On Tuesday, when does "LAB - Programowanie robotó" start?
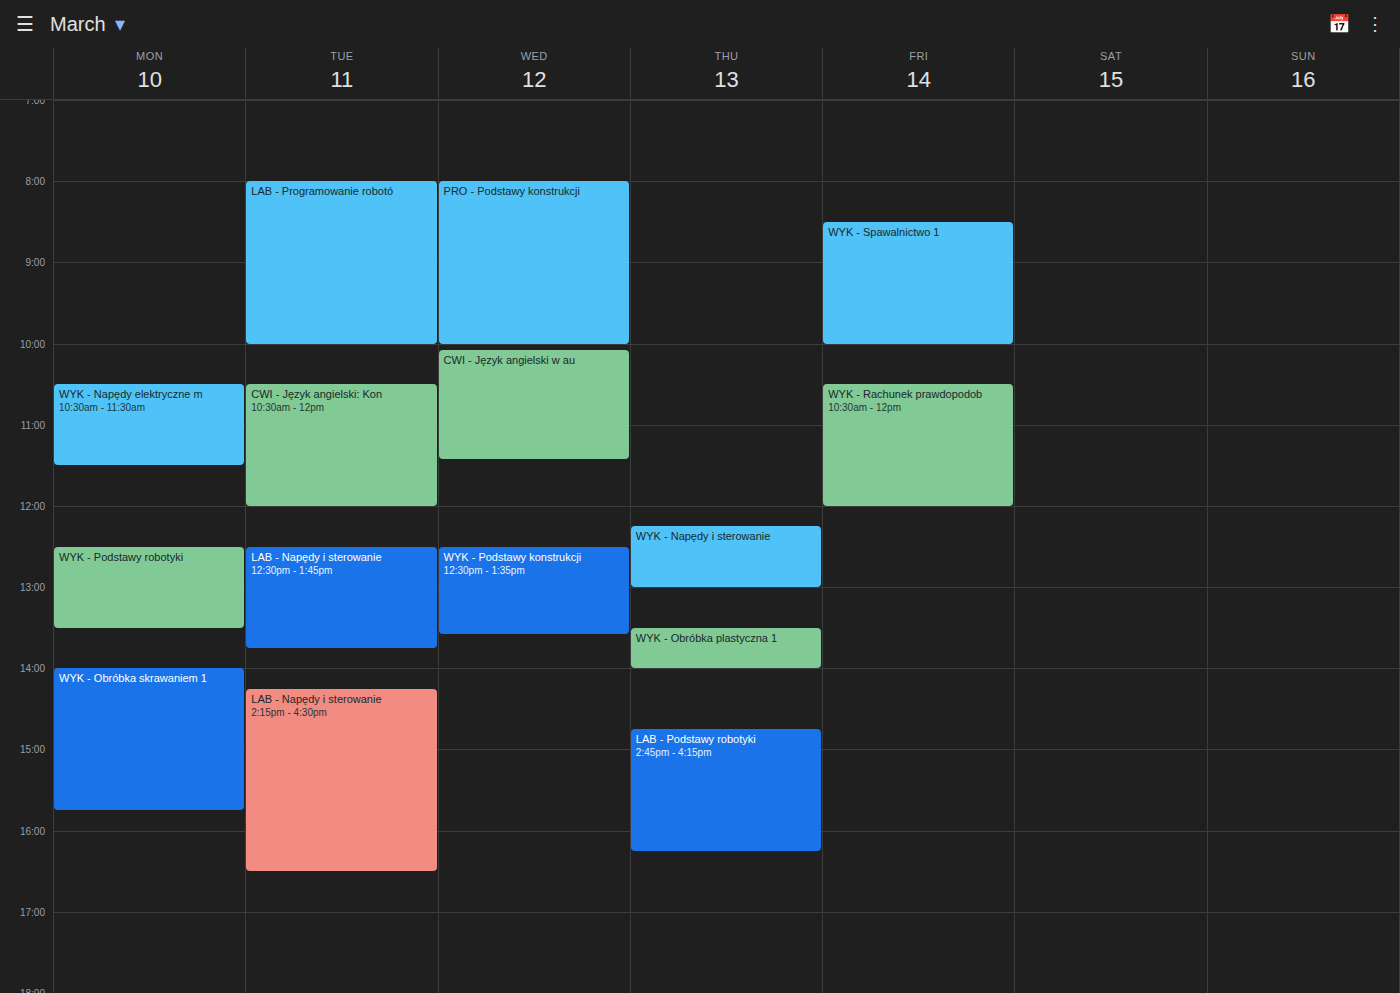
8:00 AM